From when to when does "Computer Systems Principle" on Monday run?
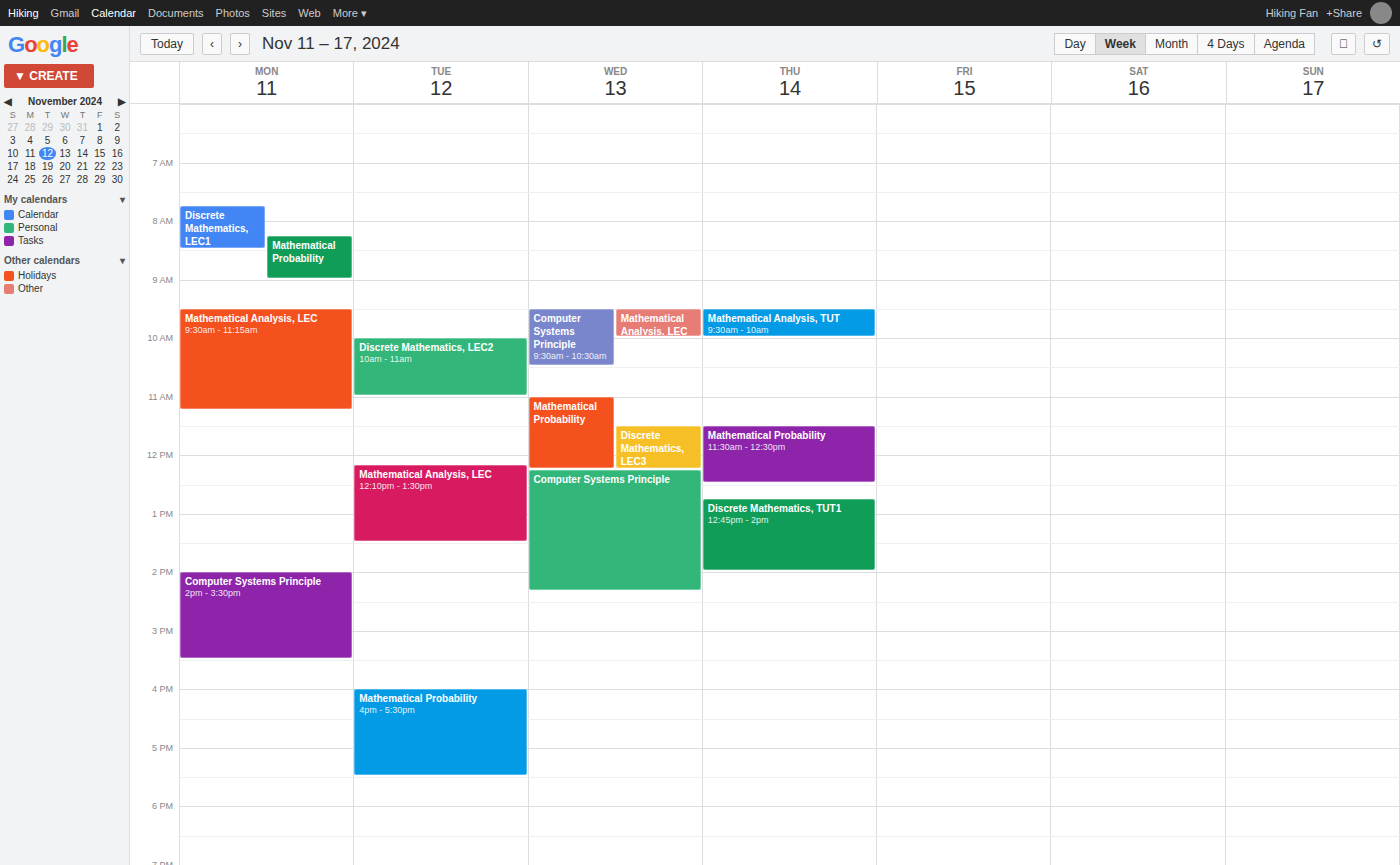
2:00 PM to 3:30 PM